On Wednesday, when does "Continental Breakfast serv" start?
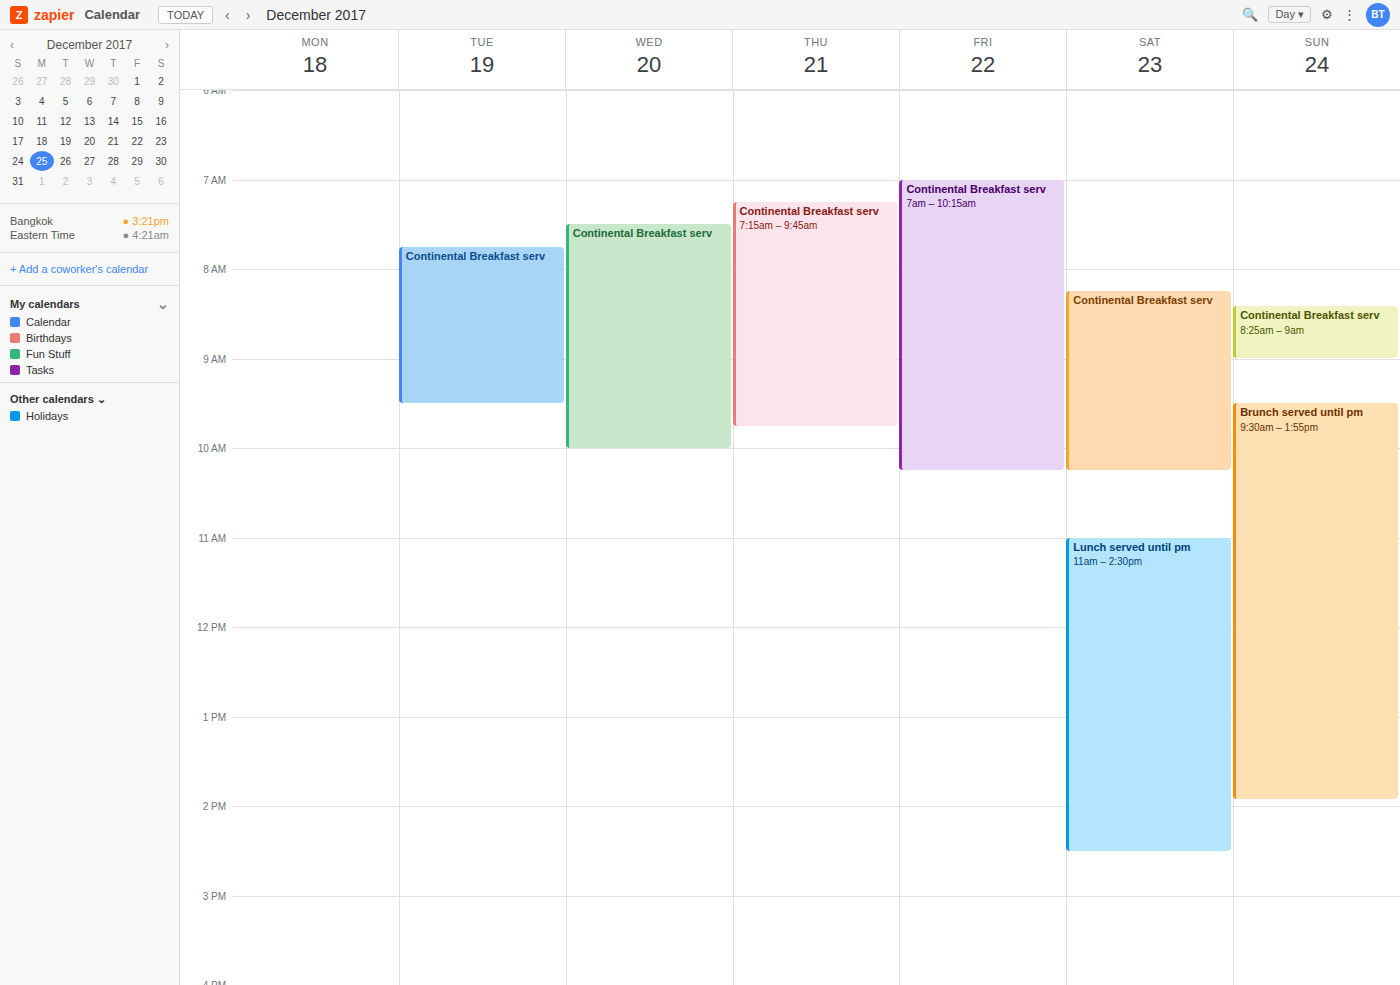
7:30 AM